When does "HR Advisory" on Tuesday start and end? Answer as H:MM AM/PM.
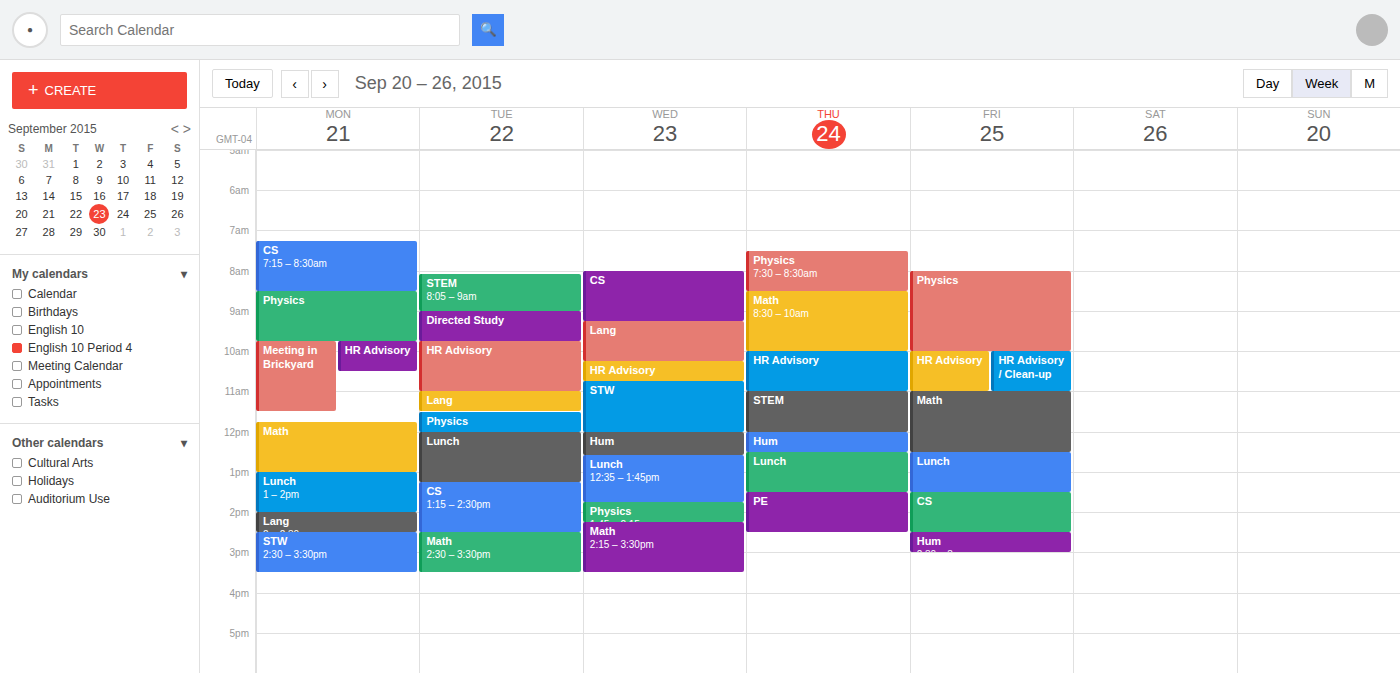
9:45 AM to 11:00 AM